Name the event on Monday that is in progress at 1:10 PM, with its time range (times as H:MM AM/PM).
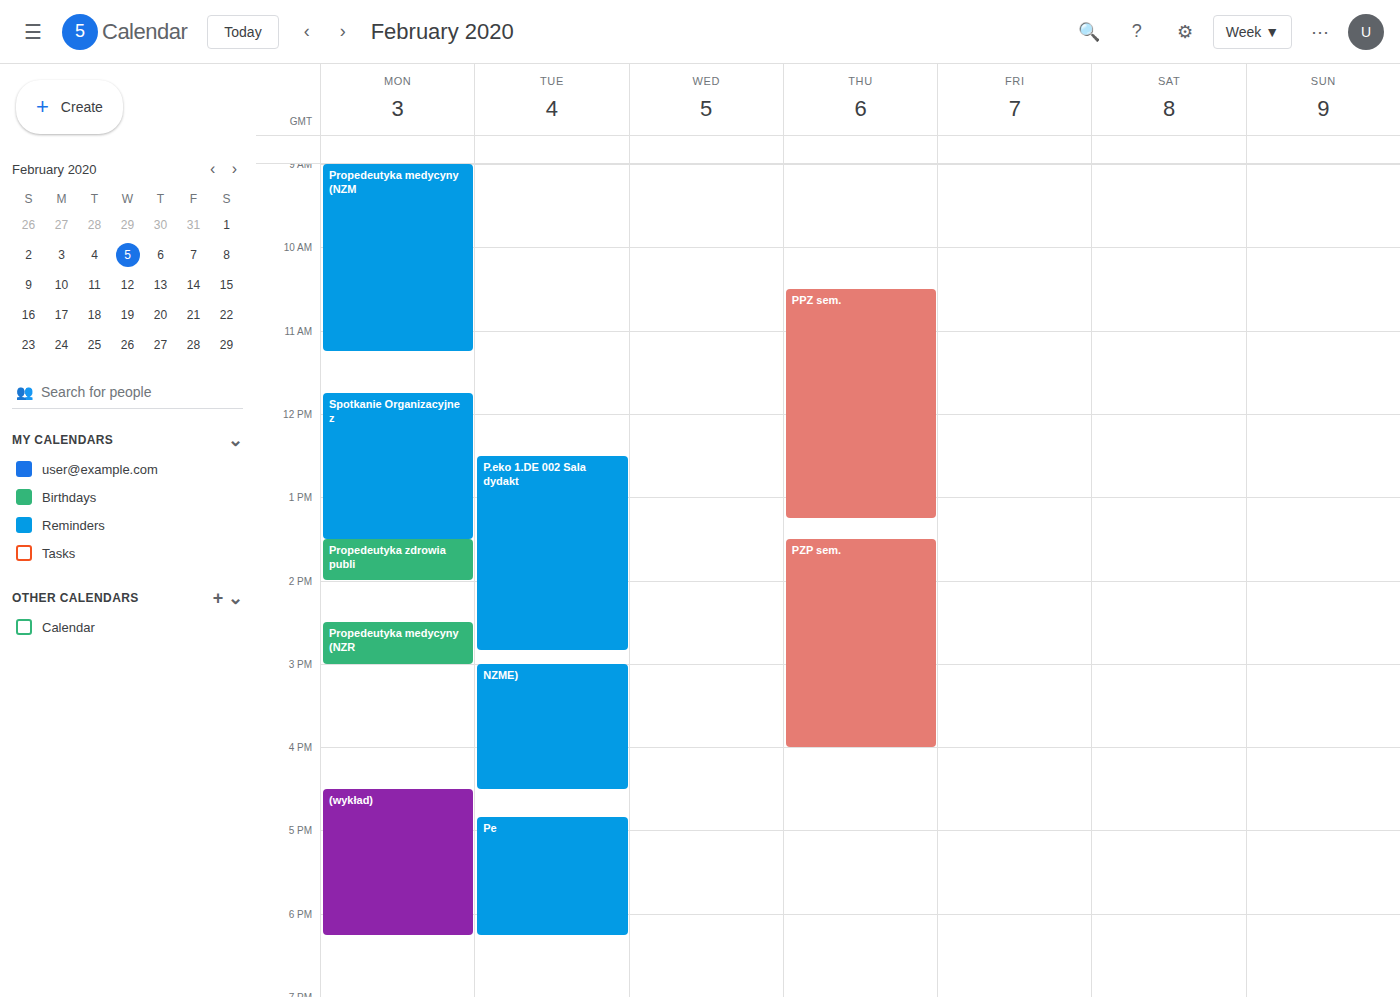
"Spotkanie Organizacyjne z", 11:45 AM to 1:30 PM